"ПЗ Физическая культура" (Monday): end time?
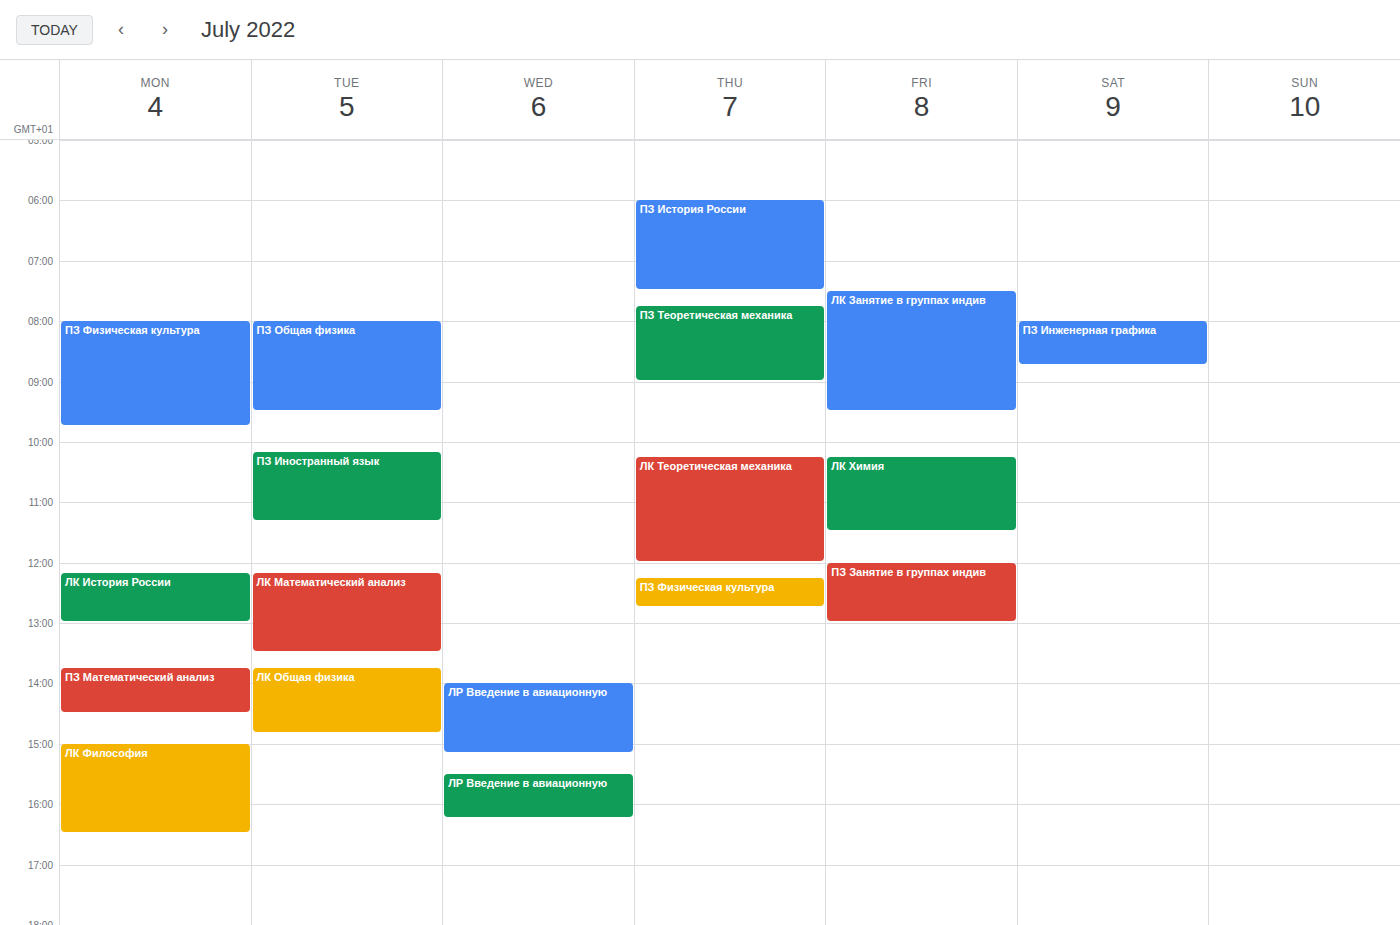
9:45 AM